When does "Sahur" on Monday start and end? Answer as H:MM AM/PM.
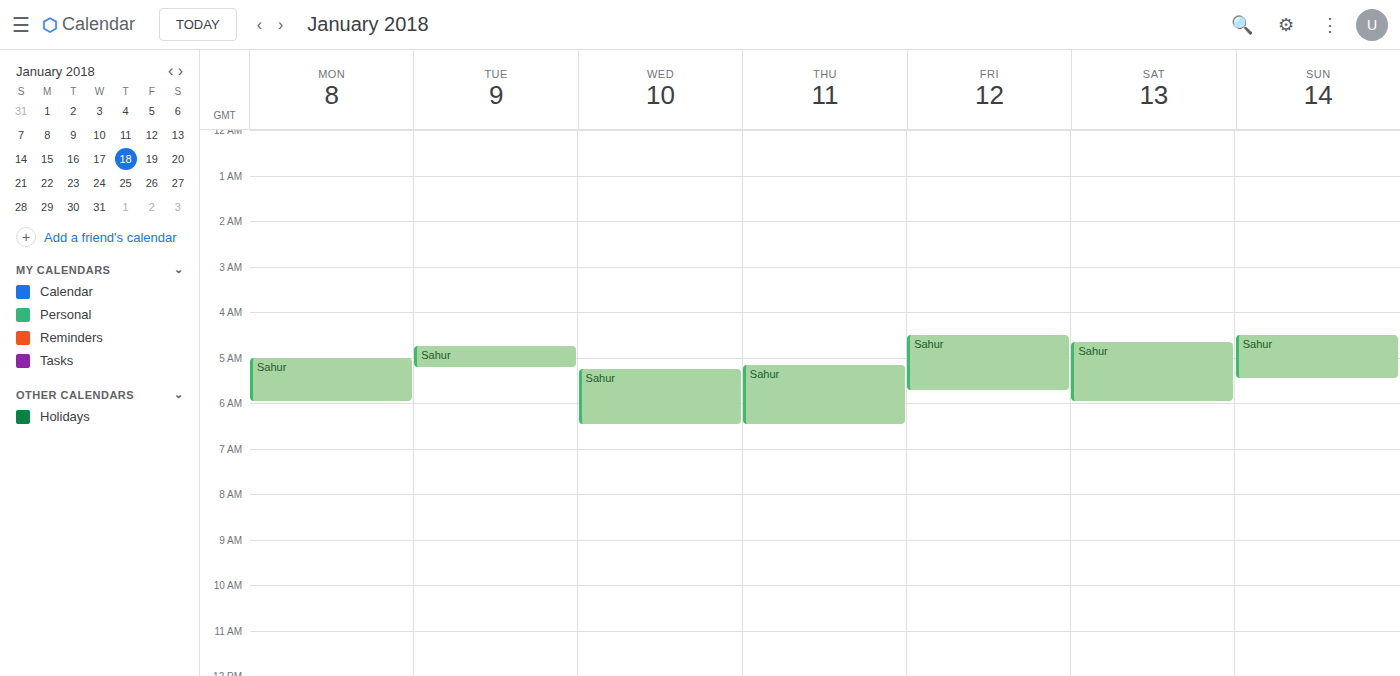
5:00 AM to 6:00 AM